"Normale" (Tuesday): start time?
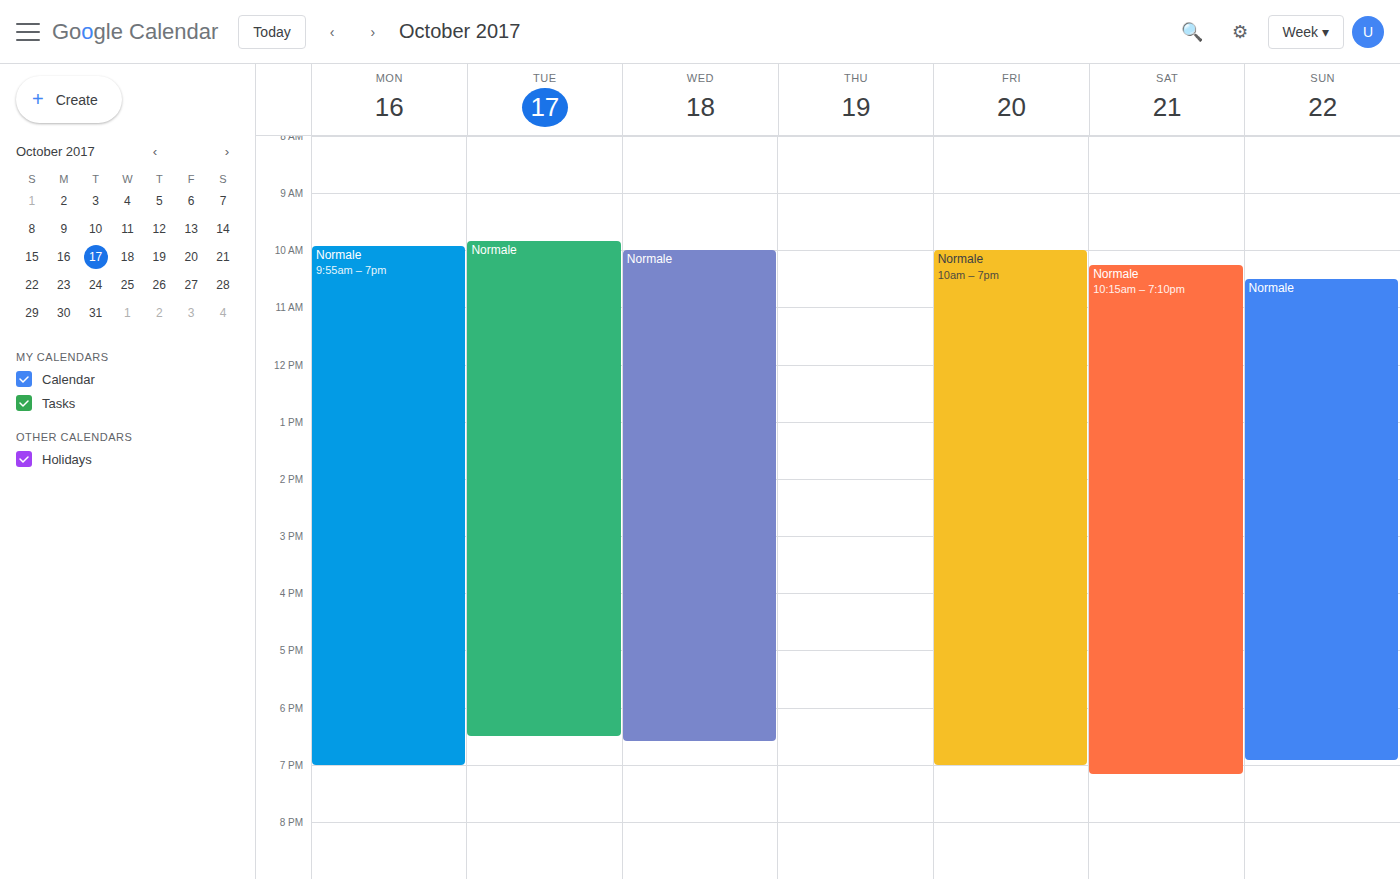
09:50